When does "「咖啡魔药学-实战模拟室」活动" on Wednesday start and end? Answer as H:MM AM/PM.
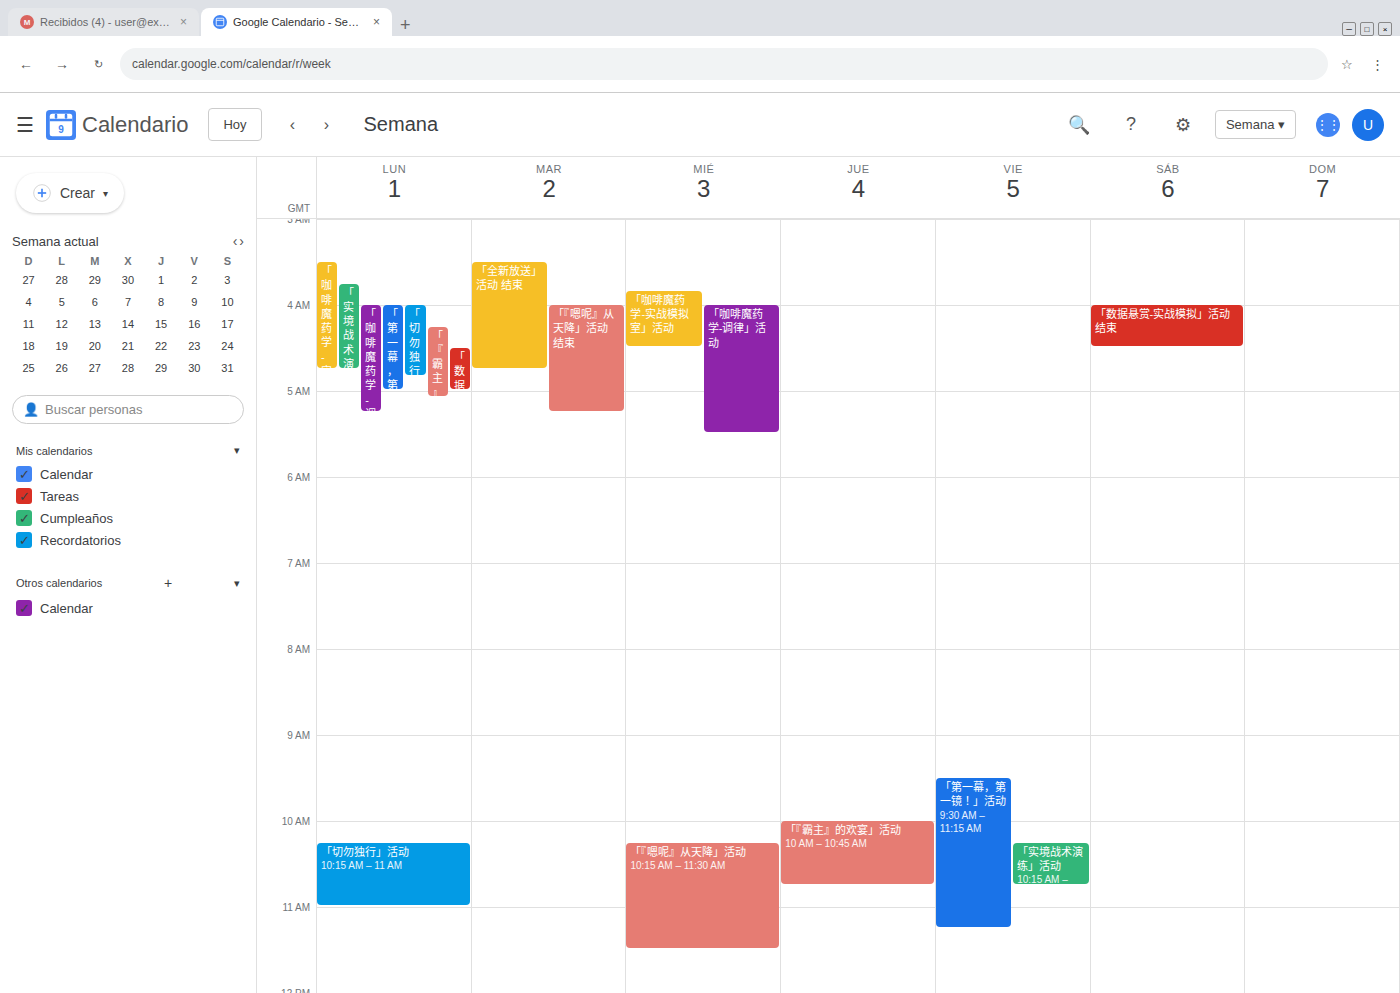
3:50 AM to 4:30 AM